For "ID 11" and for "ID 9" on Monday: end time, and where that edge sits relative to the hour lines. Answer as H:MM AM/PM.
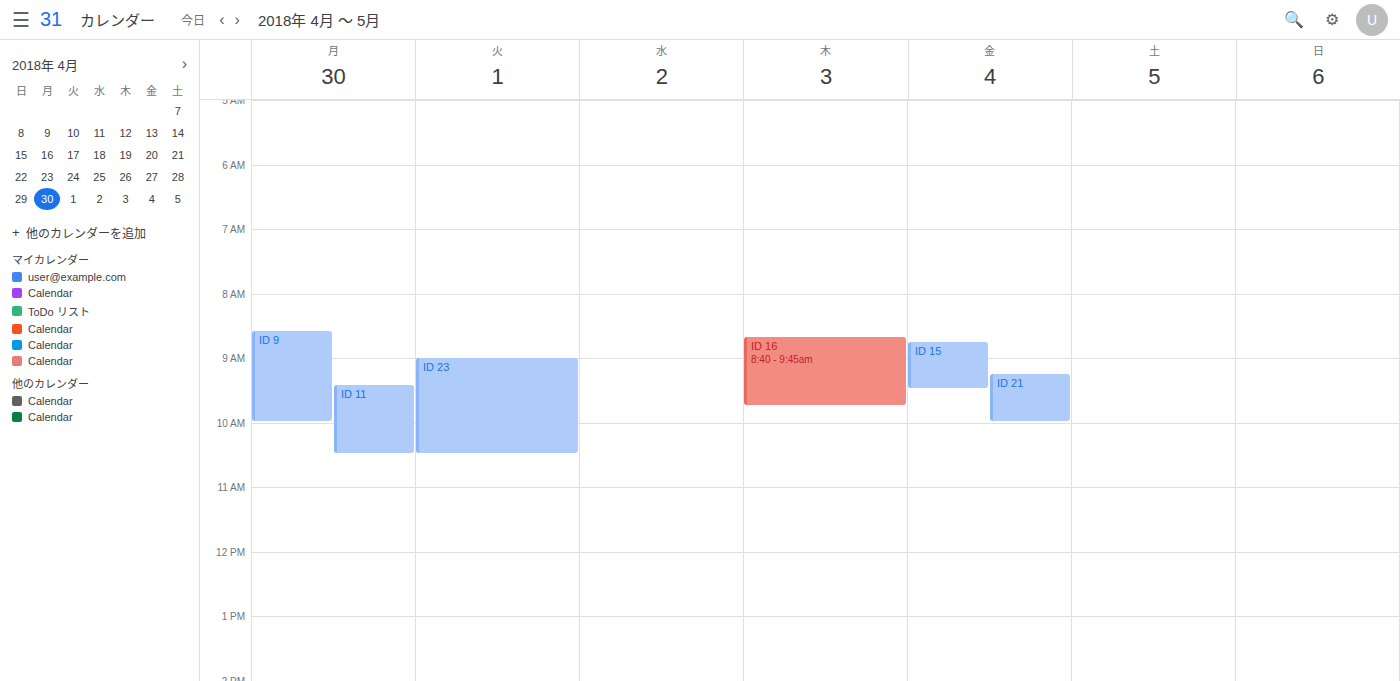
"ID 11": 10:30 AM, halfway between the 10 AM and 11 AM lines. "ID 9": 10:00 AM, exactly on the 10 AM line.